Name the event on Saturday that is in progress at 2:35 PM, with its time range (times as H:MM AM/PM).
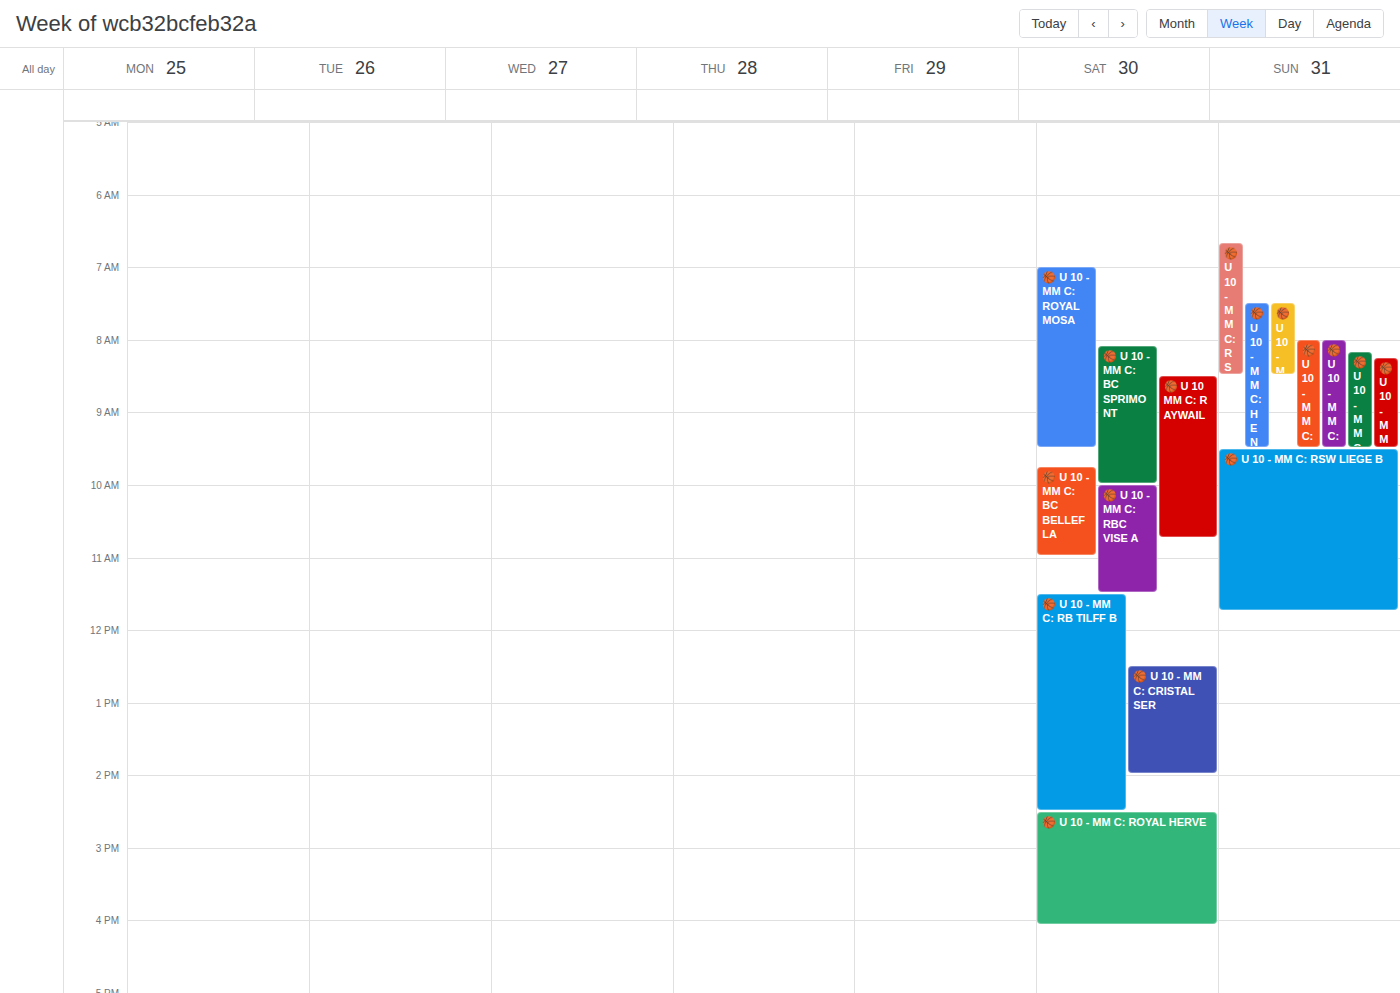
"🏀 U 10 - MM C: ROYAL HERVE", 2:30 PM to 4:05 PM